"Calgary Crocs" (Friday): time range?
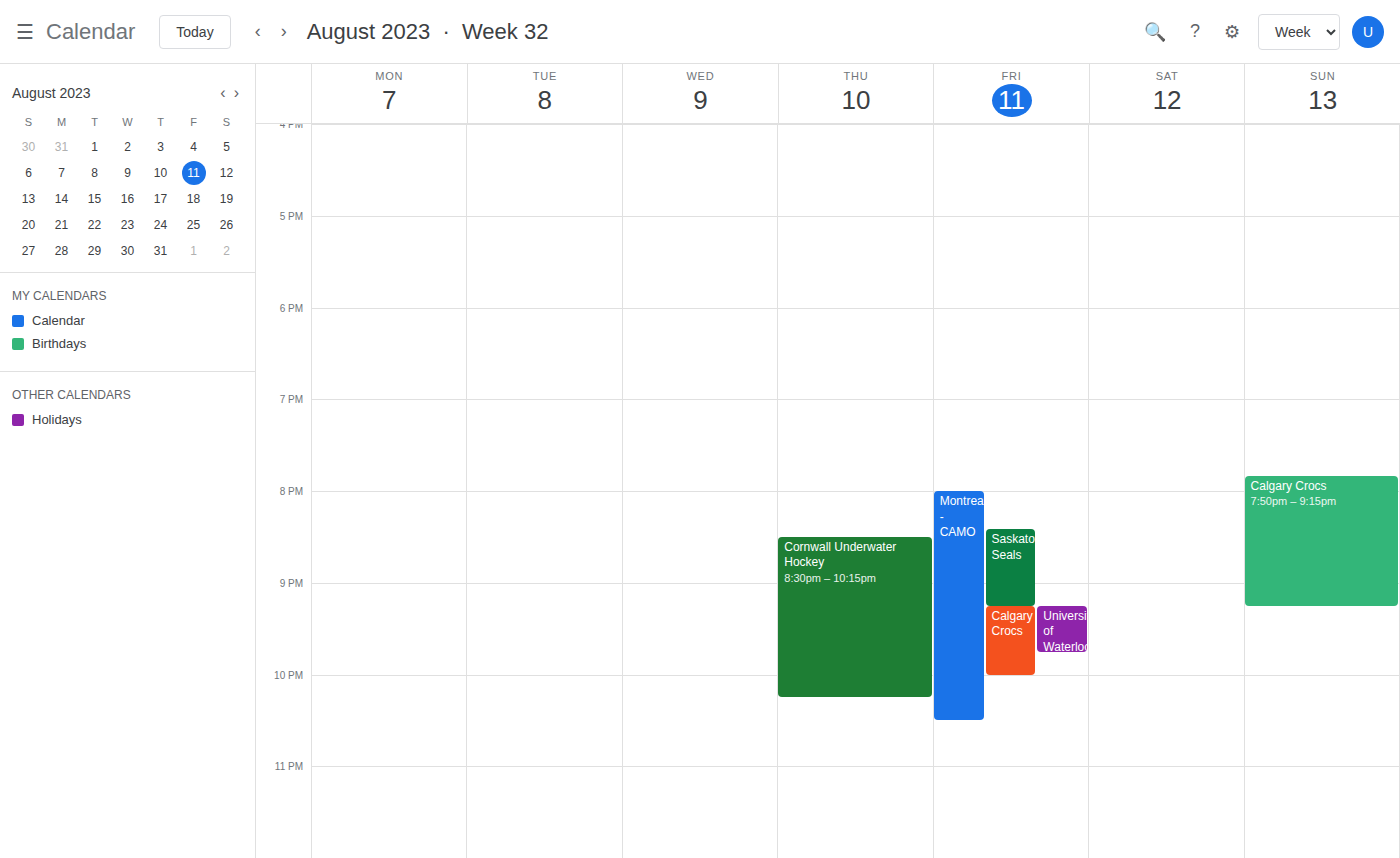
9:15 PM to 10:00 PM